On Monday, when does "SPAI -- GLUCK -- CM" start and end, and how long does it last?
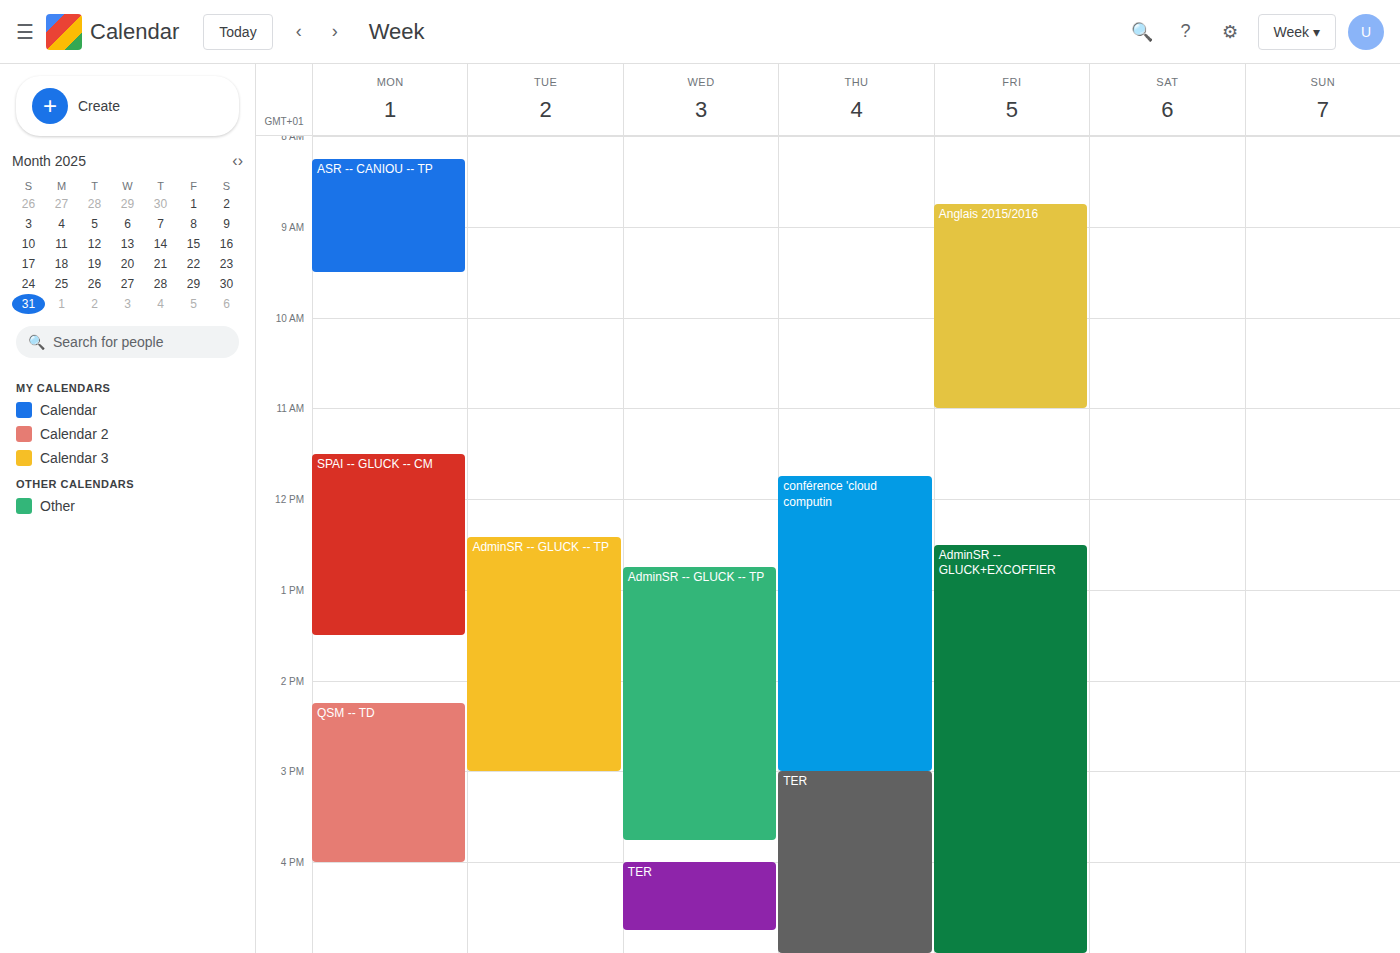
11:30 AM to 1:30 PM, 2 hours